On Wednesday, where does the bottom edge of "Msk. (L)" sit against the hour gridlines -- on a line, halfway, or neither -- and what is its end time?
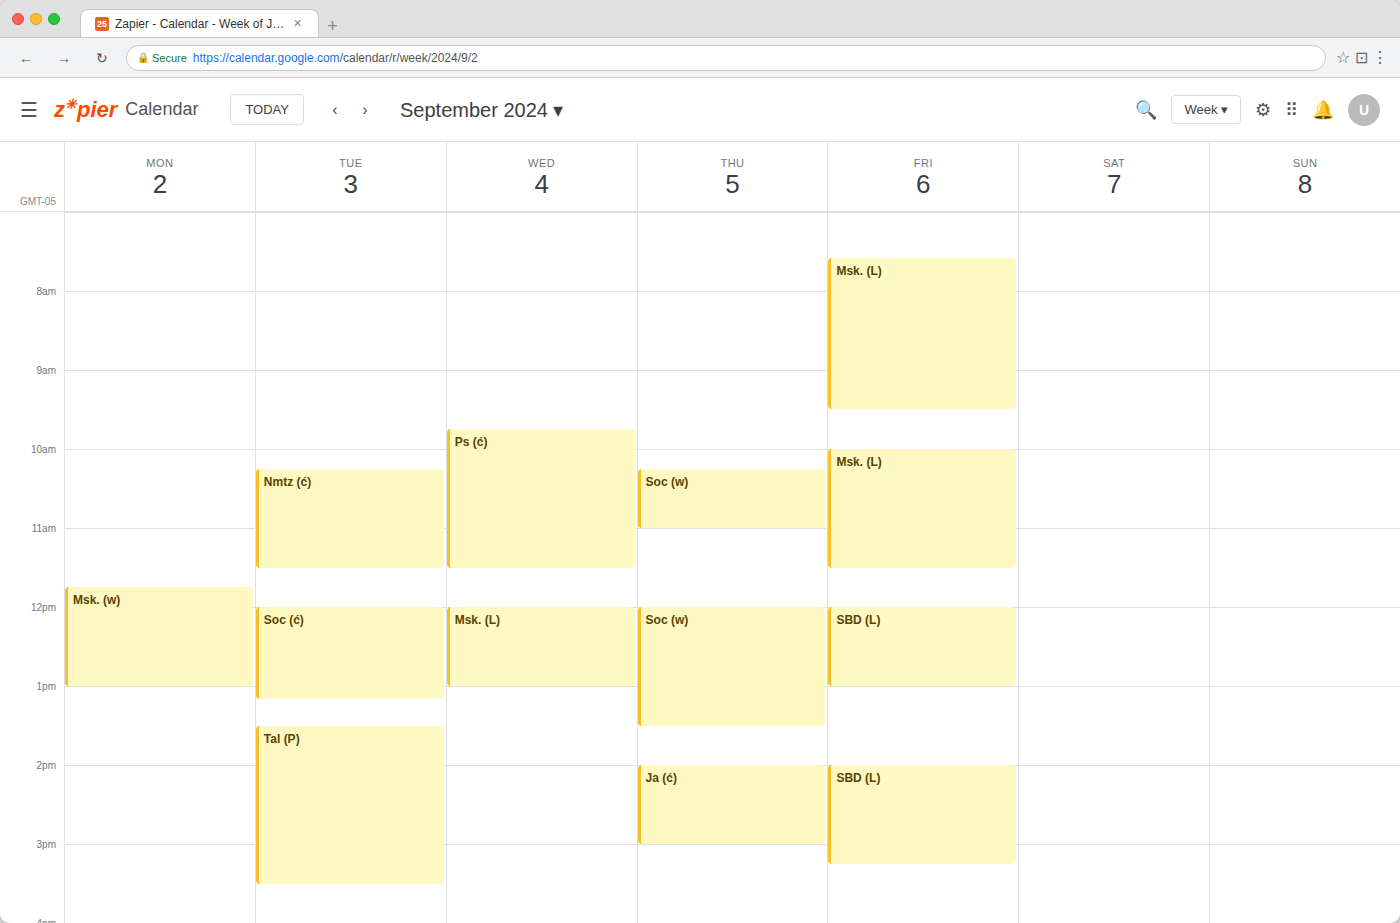
1:00 PM -- exactly on the 1 PM line.